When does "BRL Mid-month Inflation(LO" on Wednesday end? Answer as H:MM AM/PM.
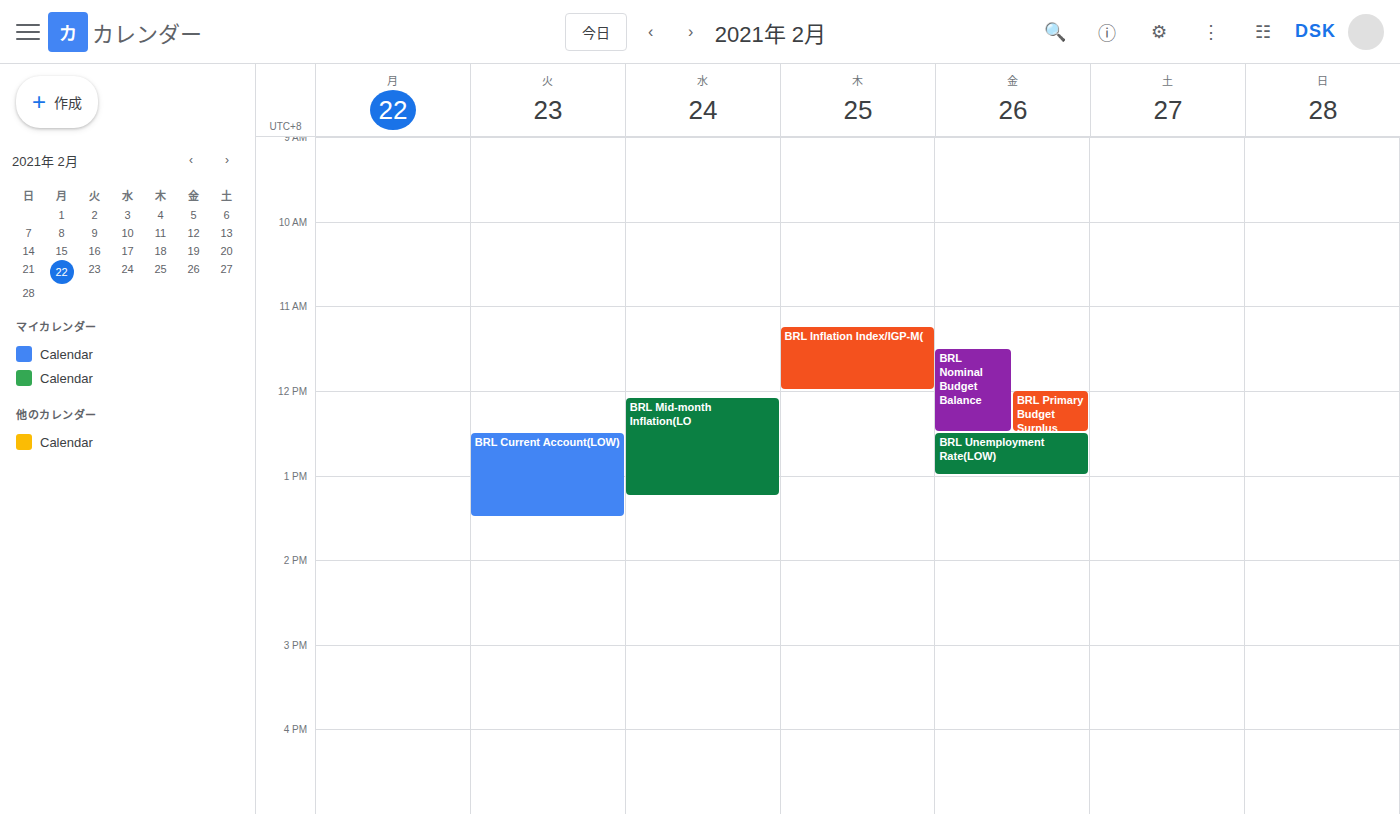
1:15 PM